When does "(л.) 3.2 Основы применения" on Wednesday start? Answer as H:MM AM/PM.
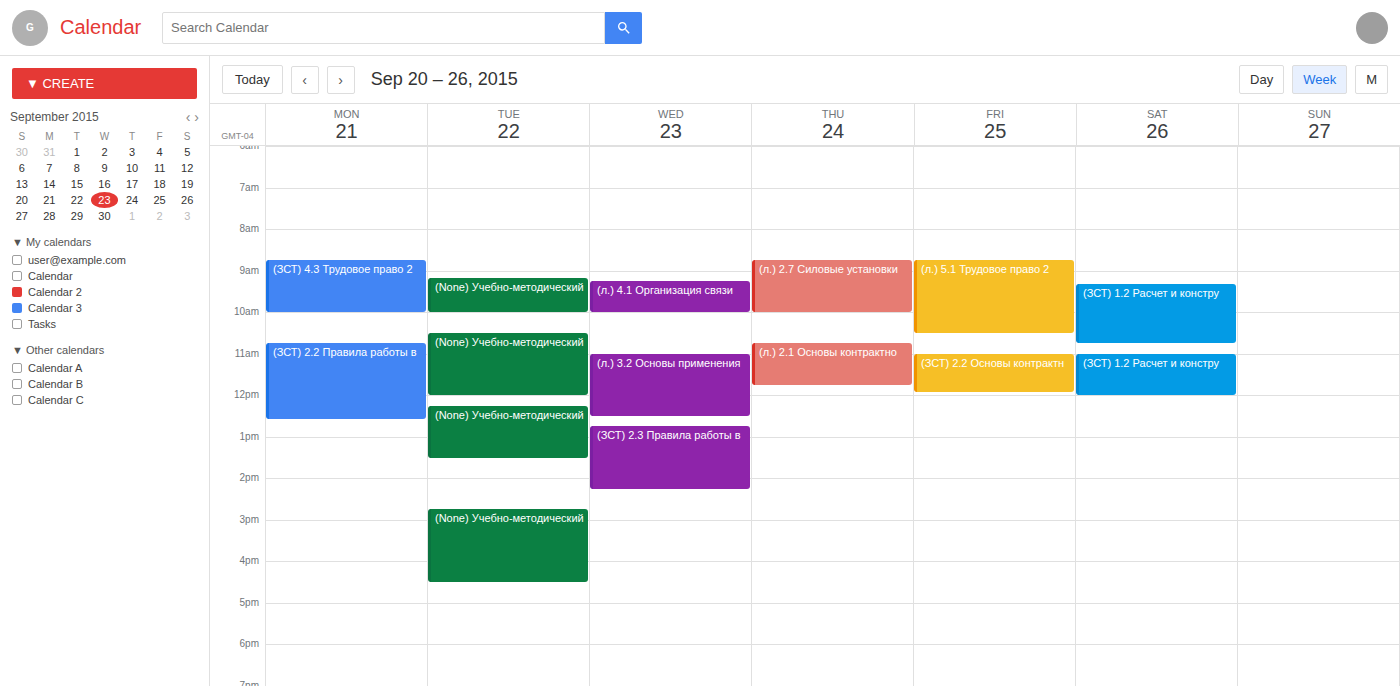
11:00 AM